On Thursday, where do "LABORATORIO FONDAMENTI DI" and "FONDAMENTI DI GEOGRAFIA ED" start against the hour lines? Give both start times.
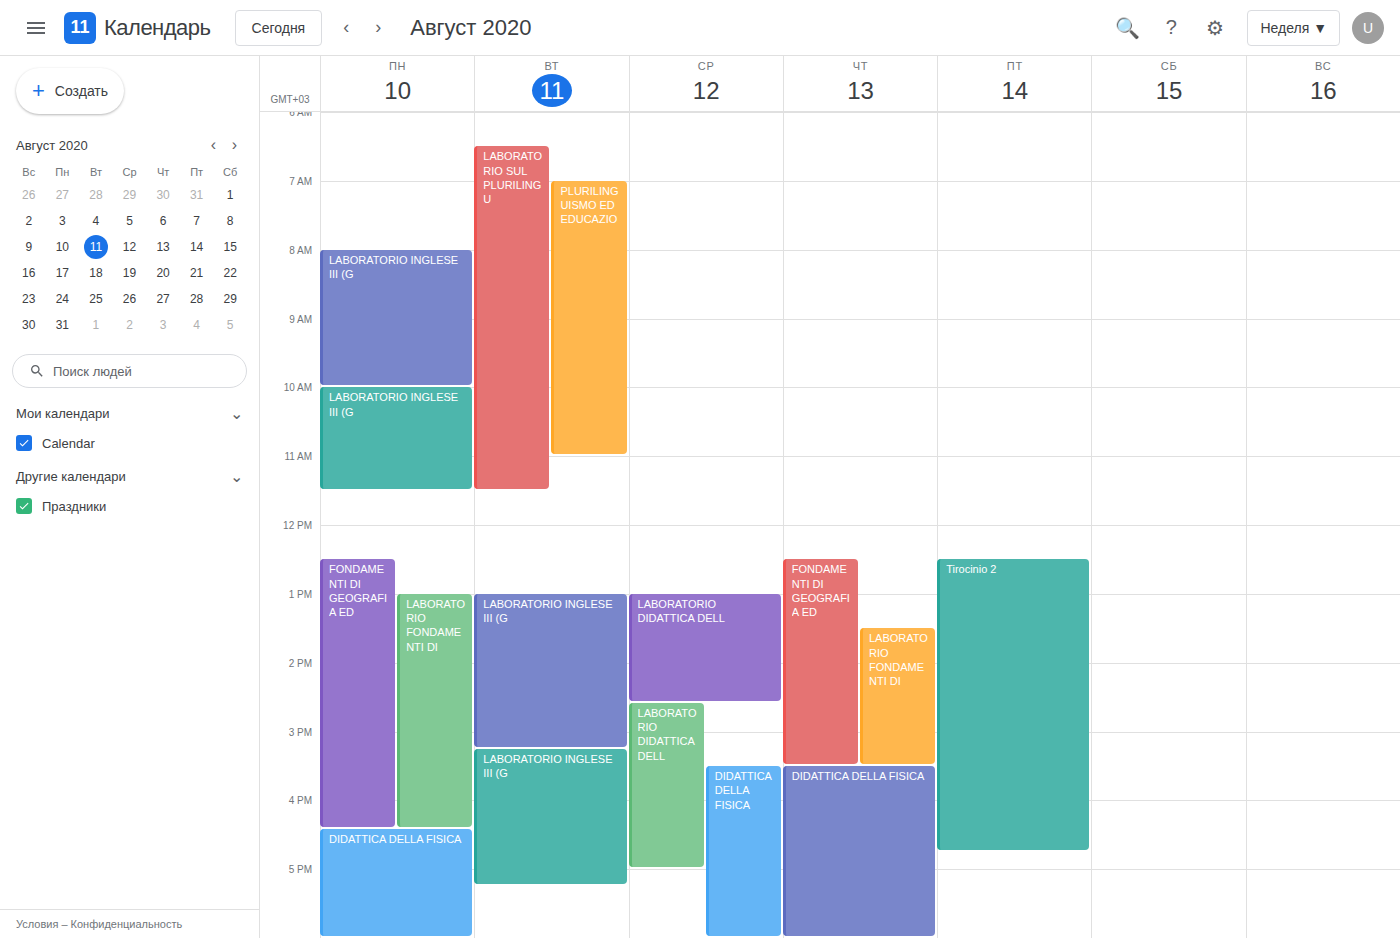
"LABORATORIO FONDAMENTI DI": 1:30 PM, halfway between the 1 PM and 2 PM lines. "FONDAMENTI DI GEOGRAFIA ED": 12:30 PM, halfway between the 12 PM and 1 PM lines.